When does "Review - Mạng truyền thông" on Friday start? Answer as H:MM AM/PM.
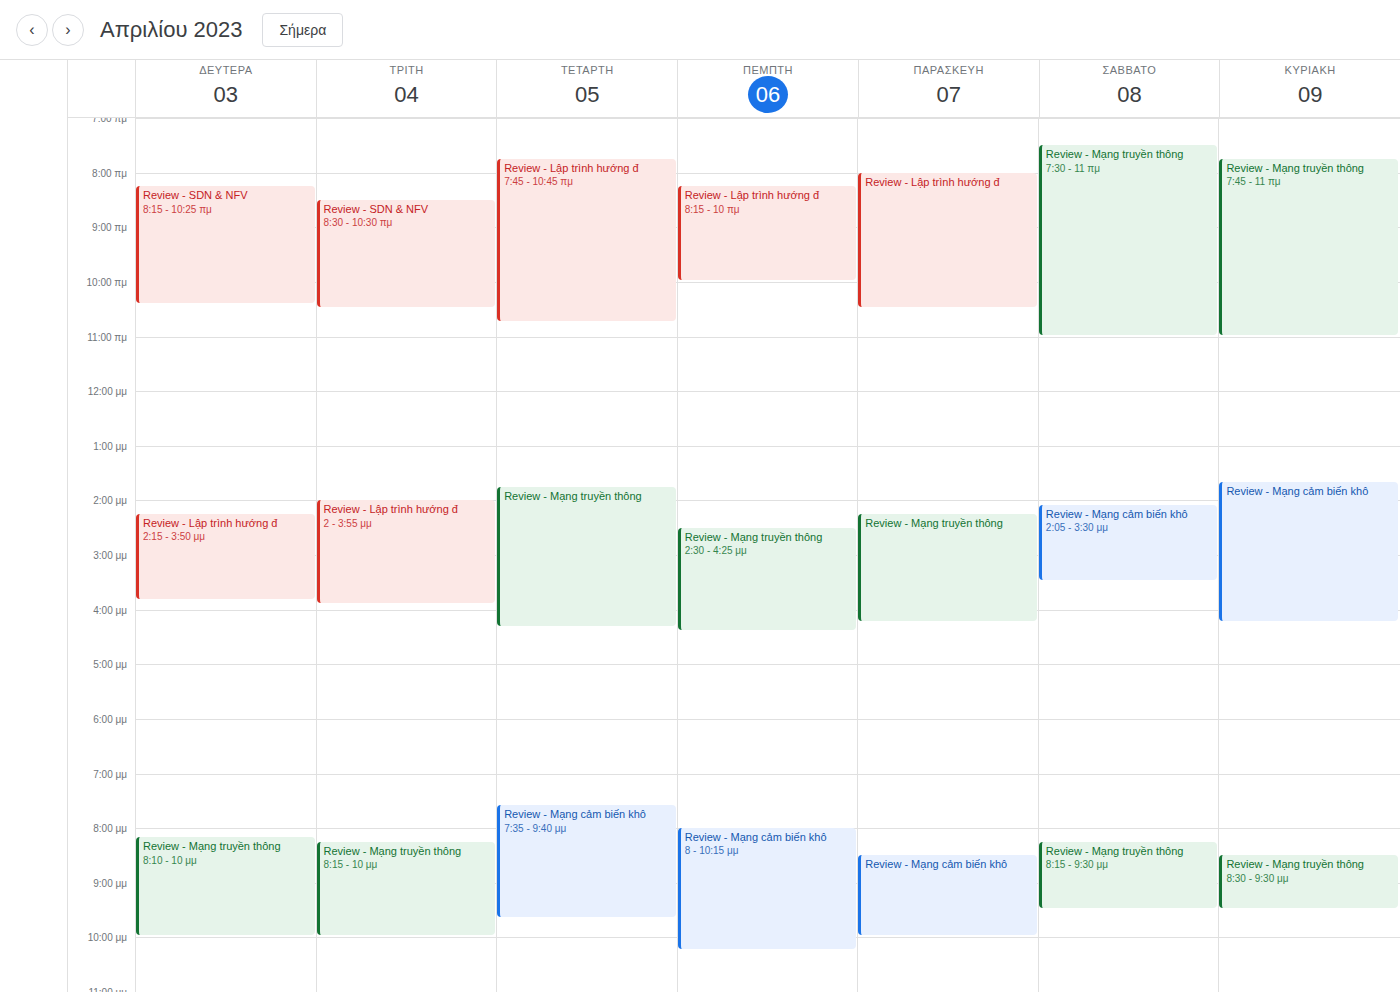
2:15 PM